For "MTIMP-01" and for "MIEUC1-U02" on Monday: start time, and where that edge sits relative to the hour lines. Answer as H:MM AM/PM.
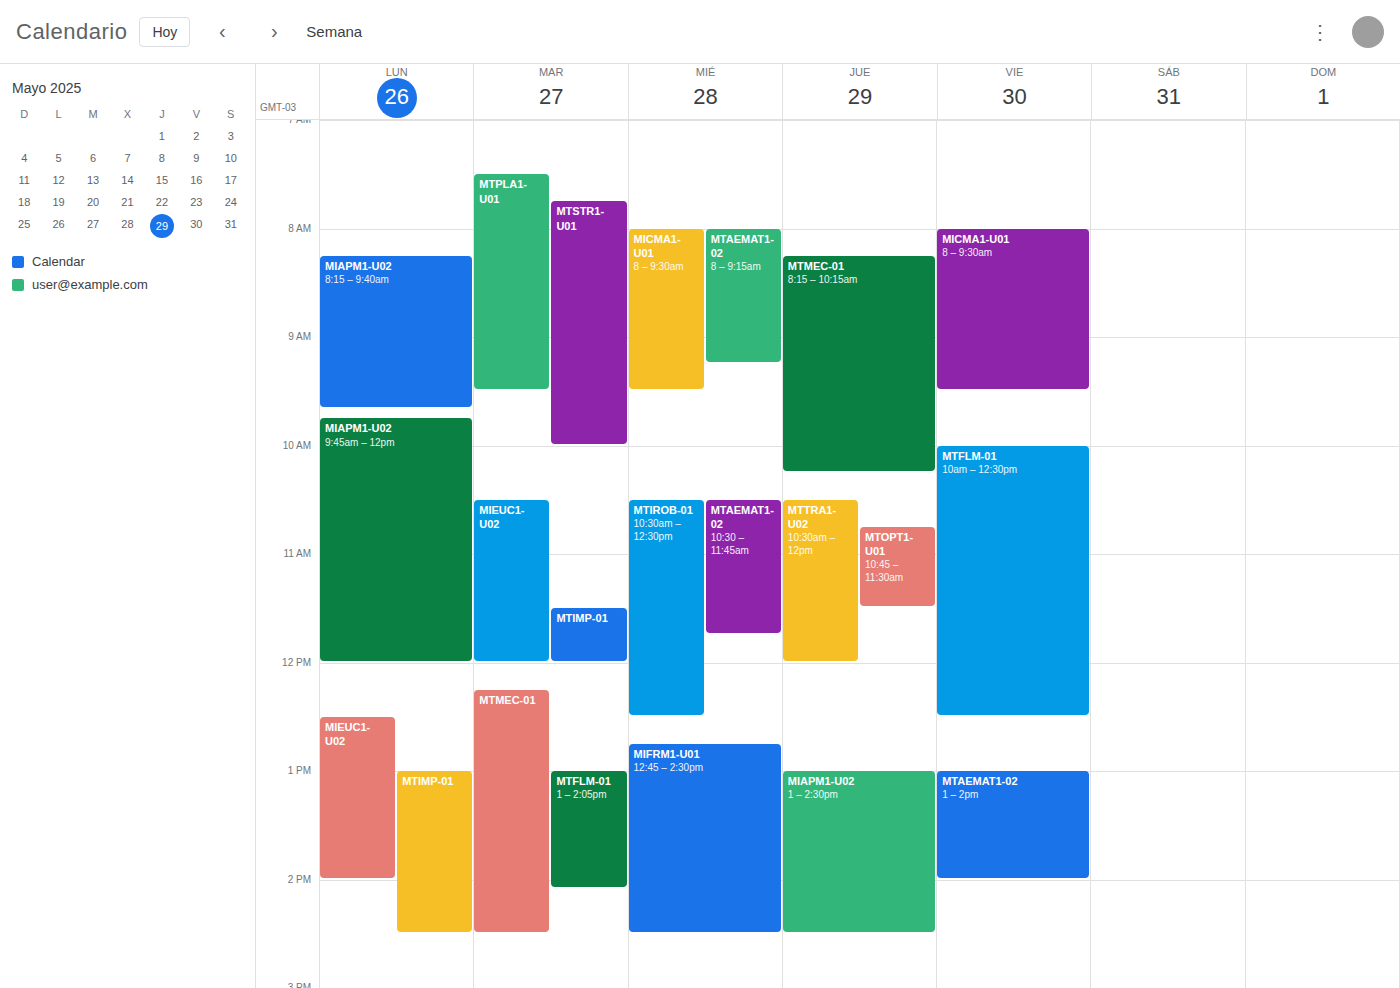
"MTIMP-01": 1:00 PM, exactly on the 1 PM line. "MIEUC1-U02": 12:30 PM, halfway between the 12 PM and 1 PM lines.